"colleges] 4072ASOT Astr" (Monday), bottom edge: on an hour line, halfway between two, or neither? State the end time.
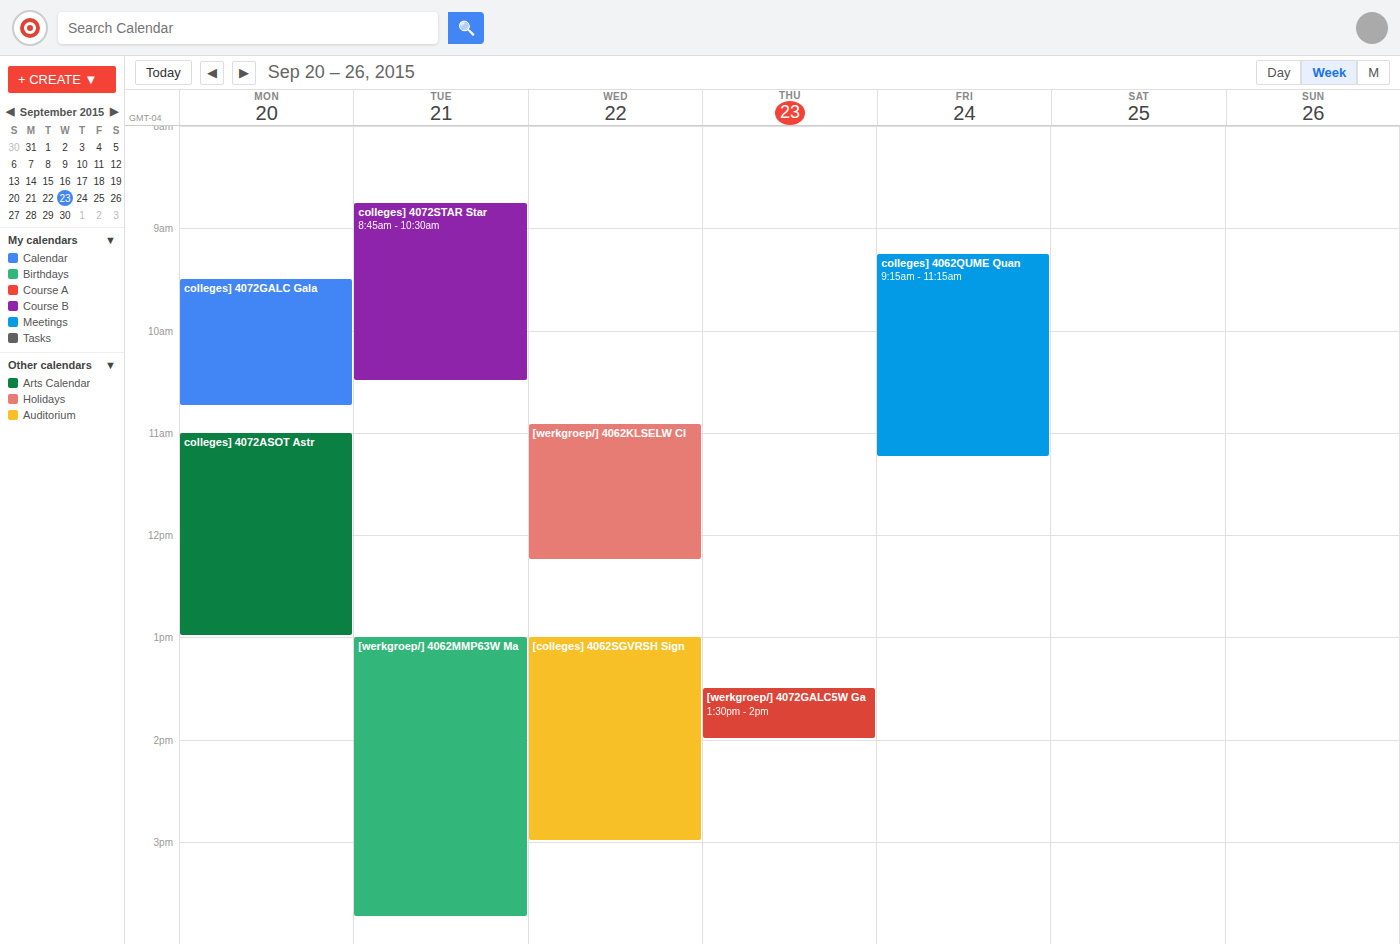
1:00 PM -- exactly on the 1 PM line.